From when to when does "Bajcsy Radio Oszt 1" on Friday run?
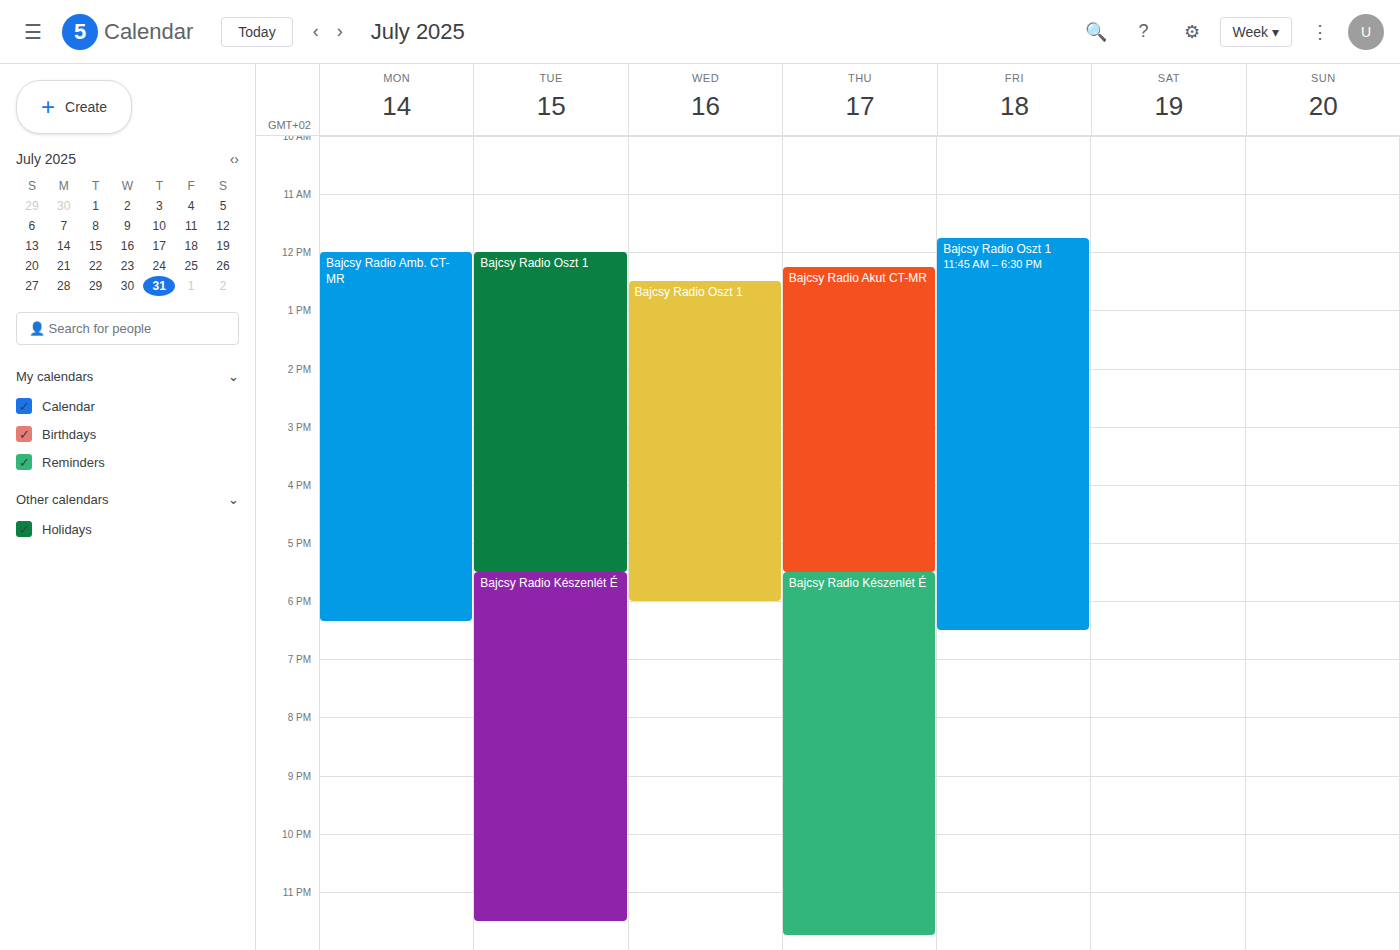
11:45 AM to 6:30 PM